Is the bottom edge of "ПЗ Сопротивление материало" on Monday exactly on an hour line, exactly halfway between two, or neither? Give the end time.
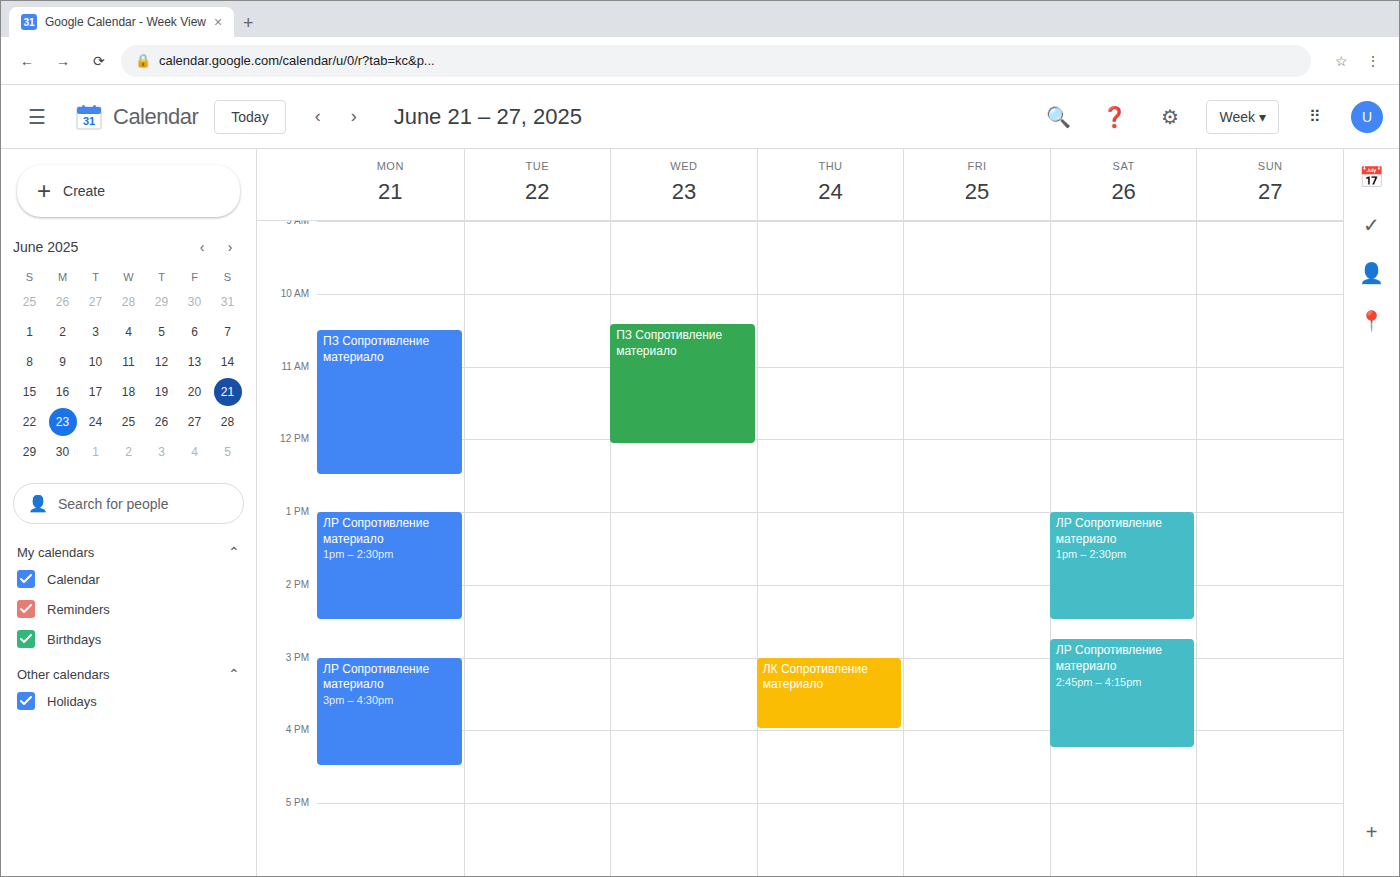
12:30 PM -- halfway between the 12 PM and 1 PM lines.